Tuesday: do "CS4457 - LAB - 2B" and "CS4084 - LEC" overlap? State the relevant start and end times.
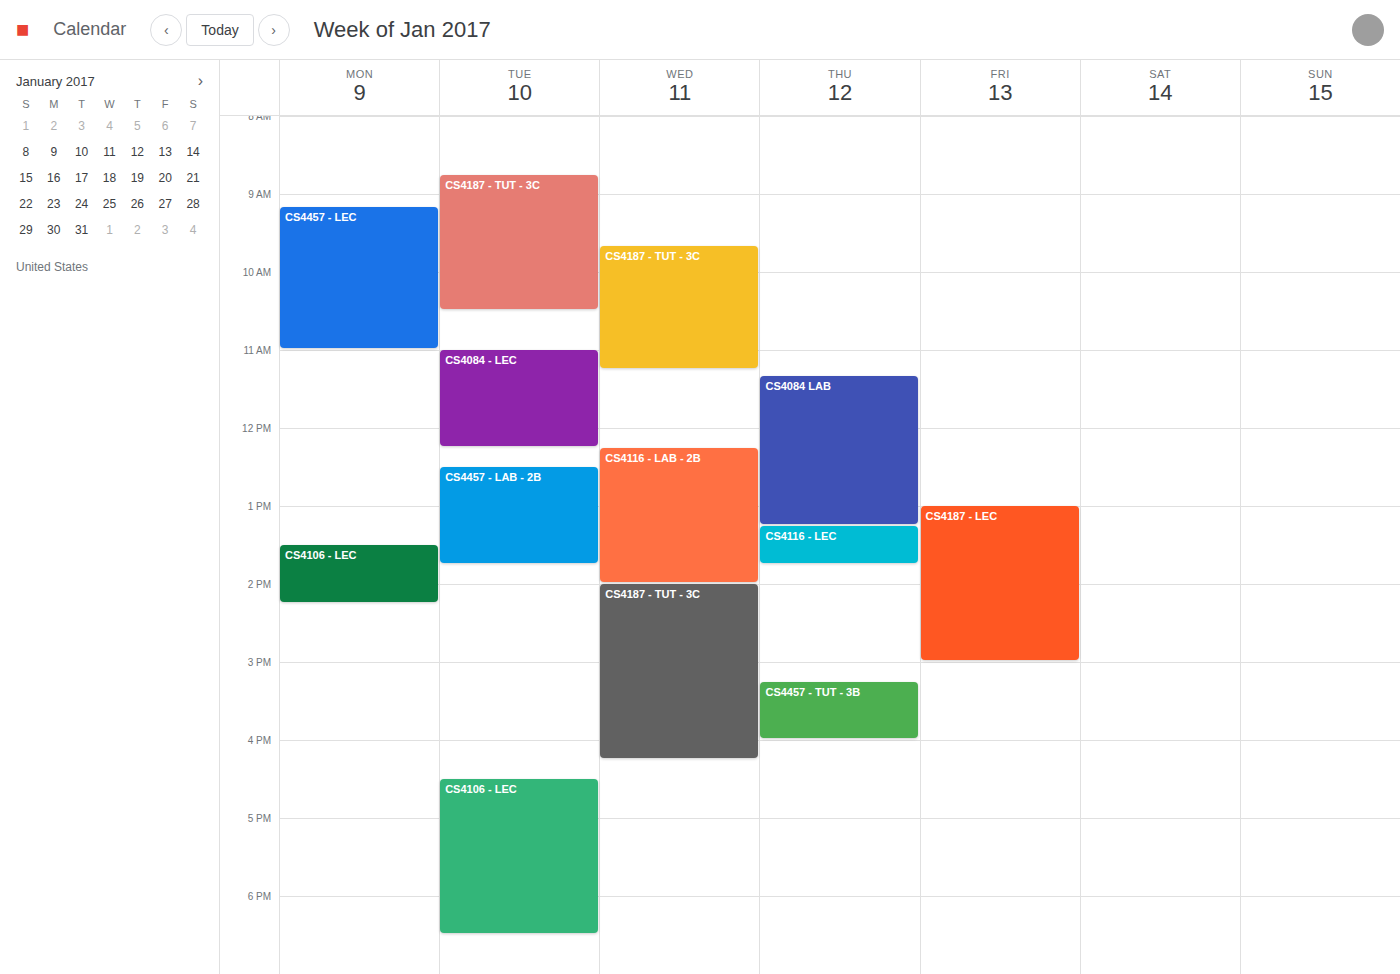
"CS4084 - LEC" ends at 12:15 and "CS4457 - LAB - 2B" starts at 12:30 -- no overlap.